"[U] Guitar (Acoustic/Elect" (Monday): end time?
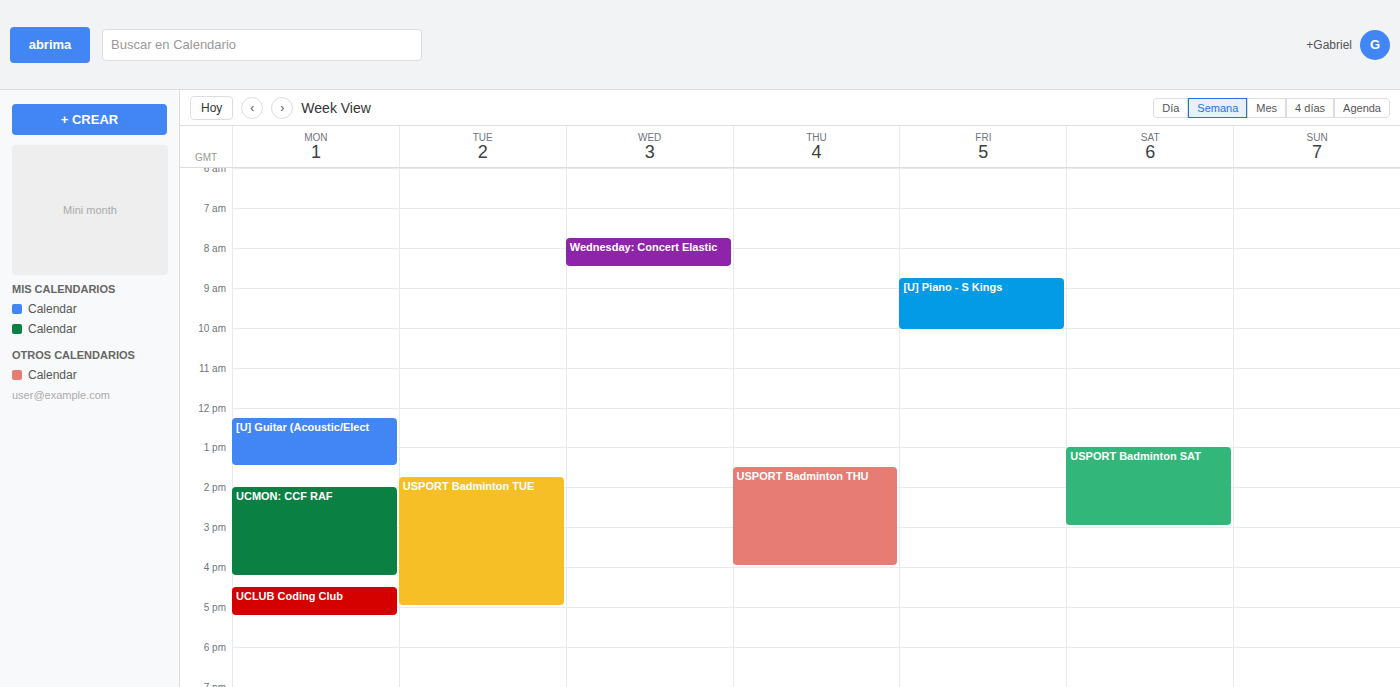
13:30